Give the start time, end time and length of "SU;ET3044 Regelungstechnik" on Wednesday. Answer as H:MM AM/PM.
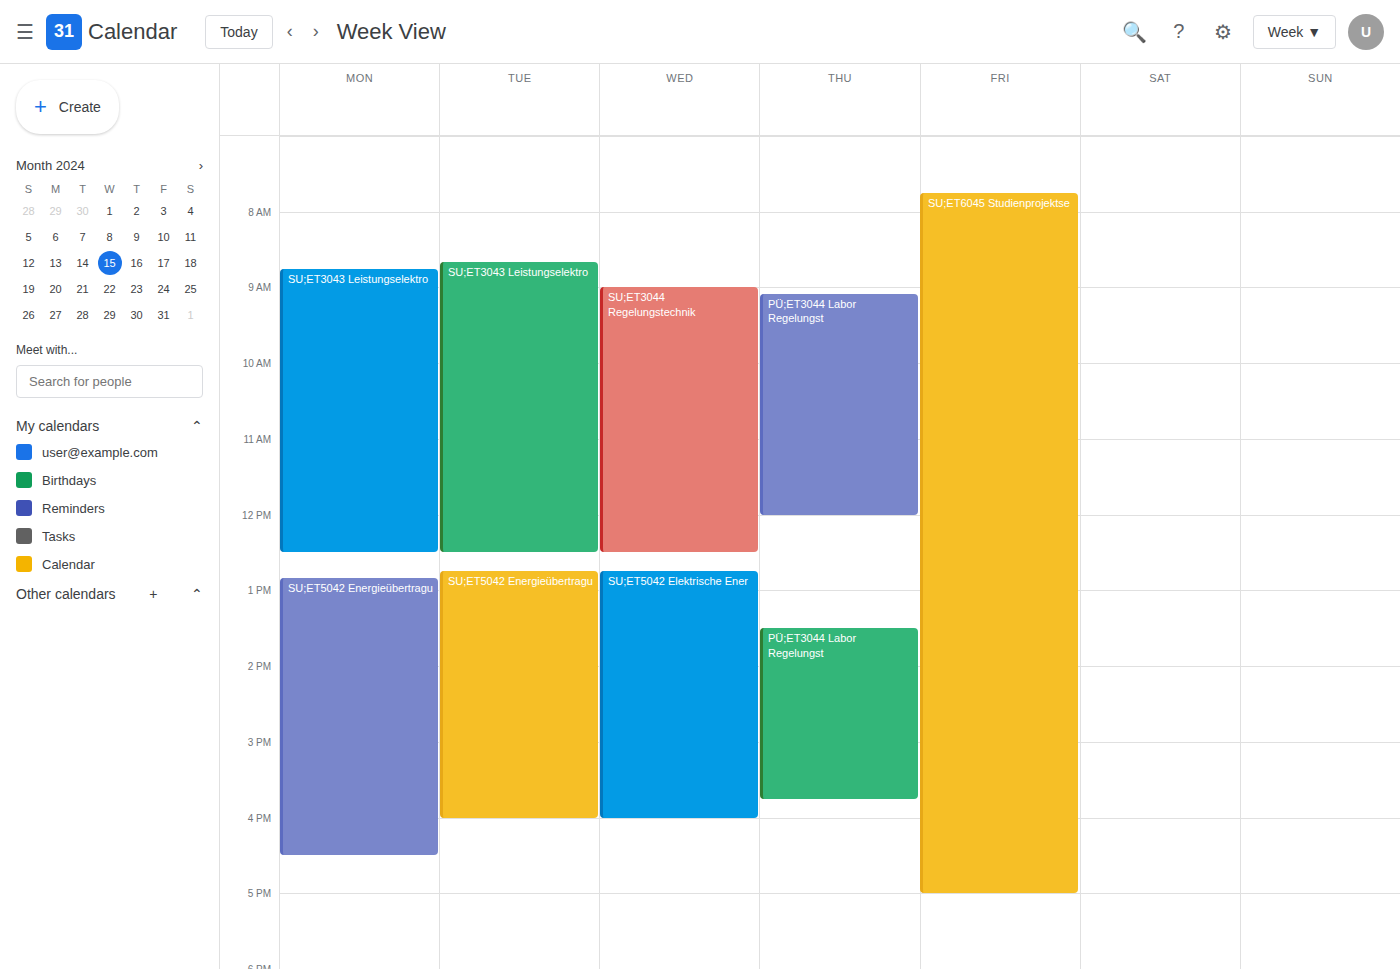
9:00 AM to 12:30 PM, 3 hours 30 minutes